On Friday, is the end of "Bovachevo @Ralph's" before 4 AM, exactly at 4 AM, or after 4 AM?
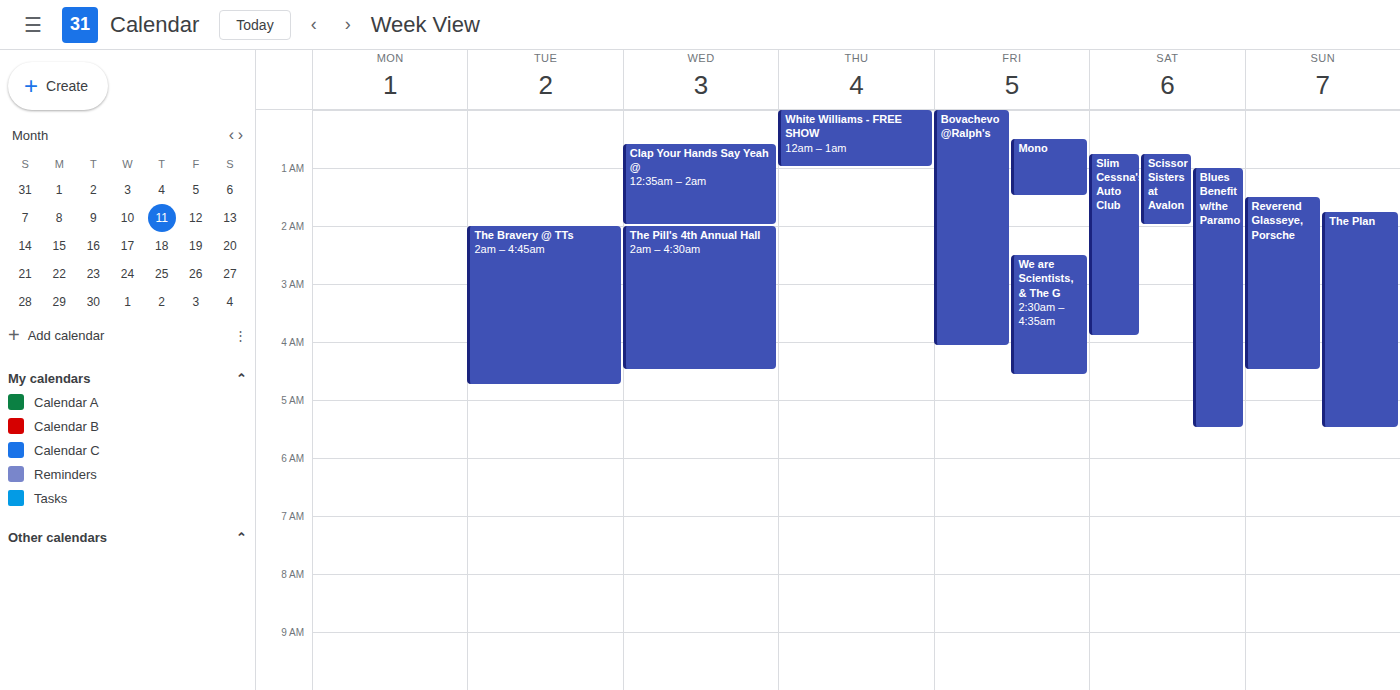
4:05 AM -- after 4 AM, 5 minutes below the 4 AM line.